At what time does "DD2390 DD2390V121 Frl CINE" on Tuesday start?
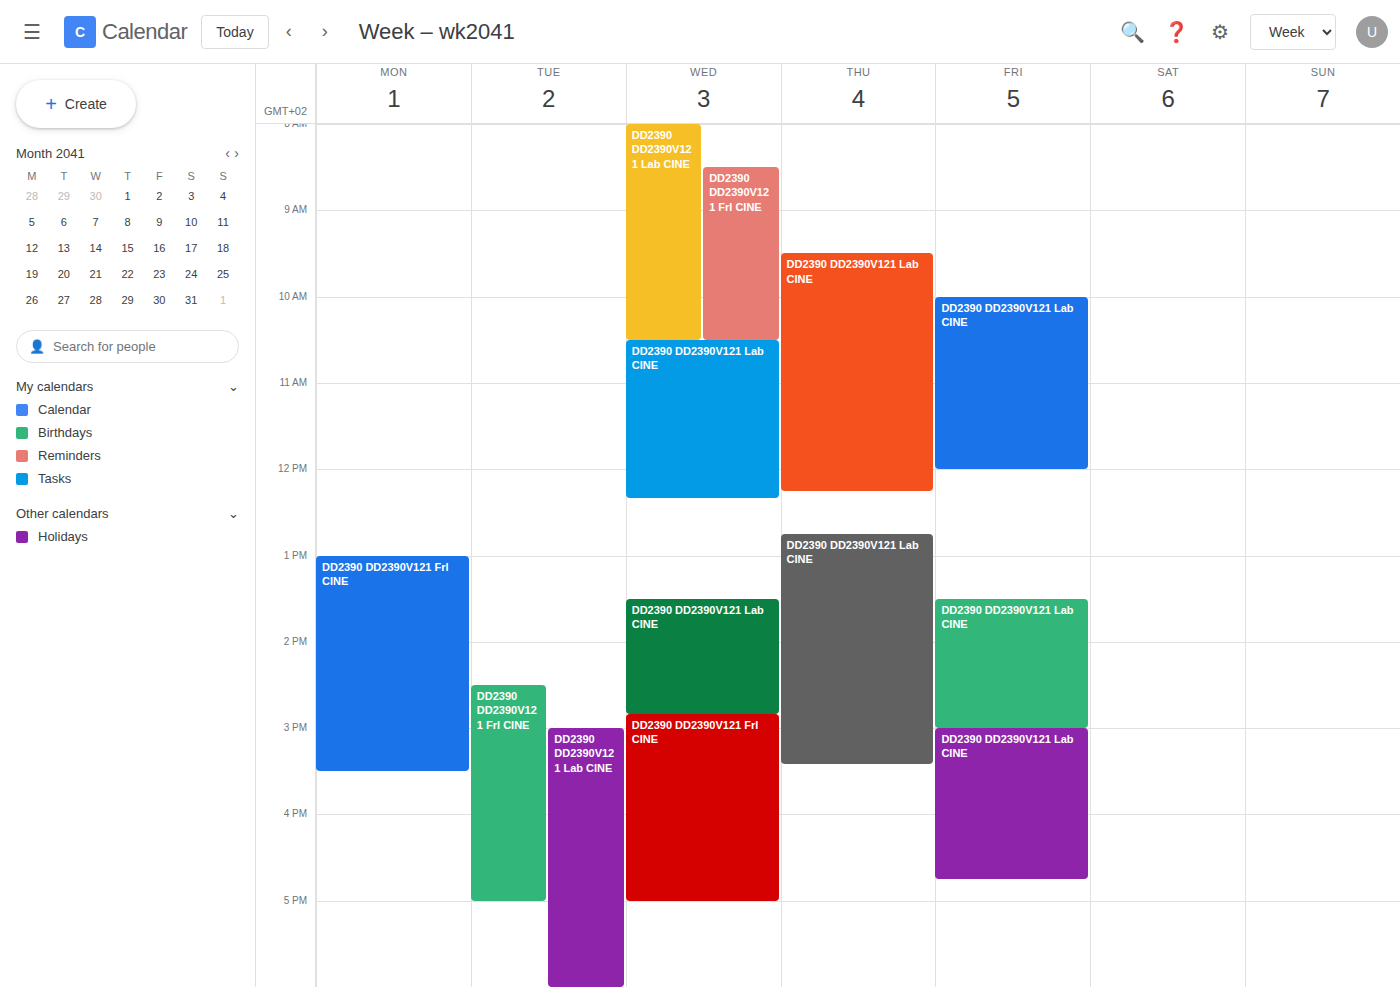
2:30 PM